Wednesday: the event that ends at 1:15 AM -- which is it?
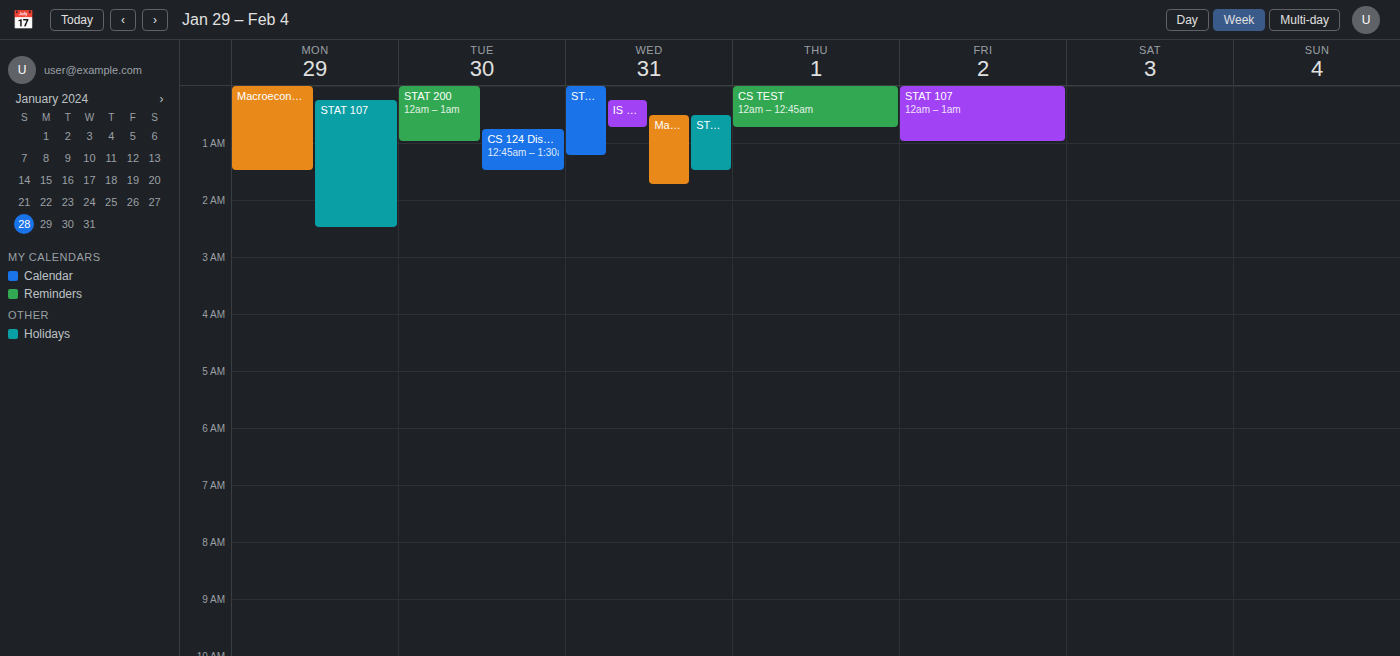
"STAT 107 Discussion"